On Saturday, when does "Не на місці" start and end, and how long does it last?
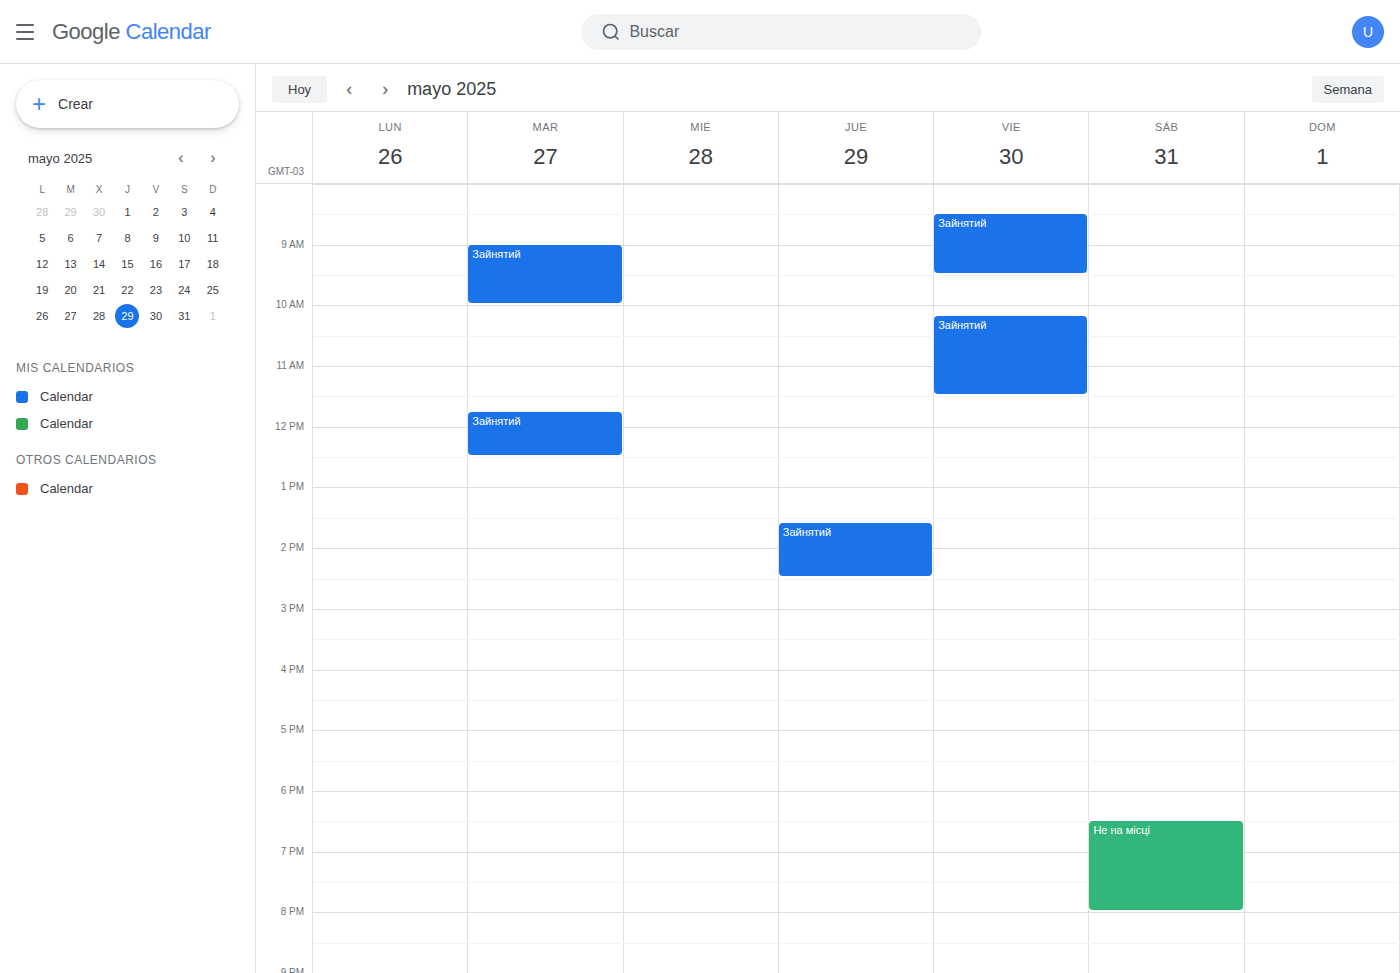
6:30 PM to 8:00 PM, 1 hour 30 minutes